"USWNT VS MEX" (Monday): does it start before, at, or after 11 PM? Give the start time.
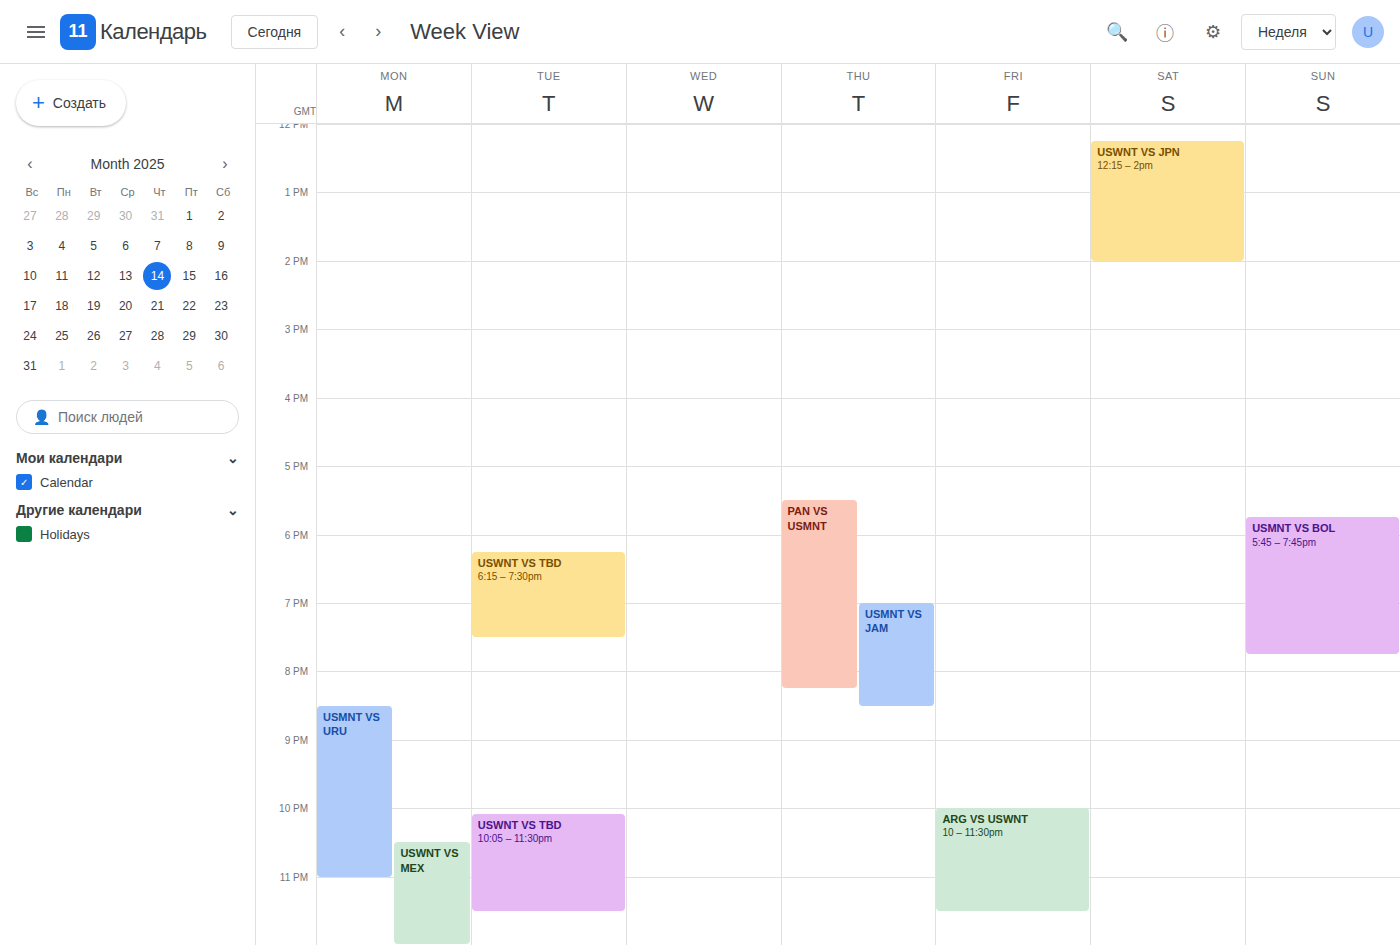
10:30 PM -- before 11 PM, 30 minutes above the 11 PM line.